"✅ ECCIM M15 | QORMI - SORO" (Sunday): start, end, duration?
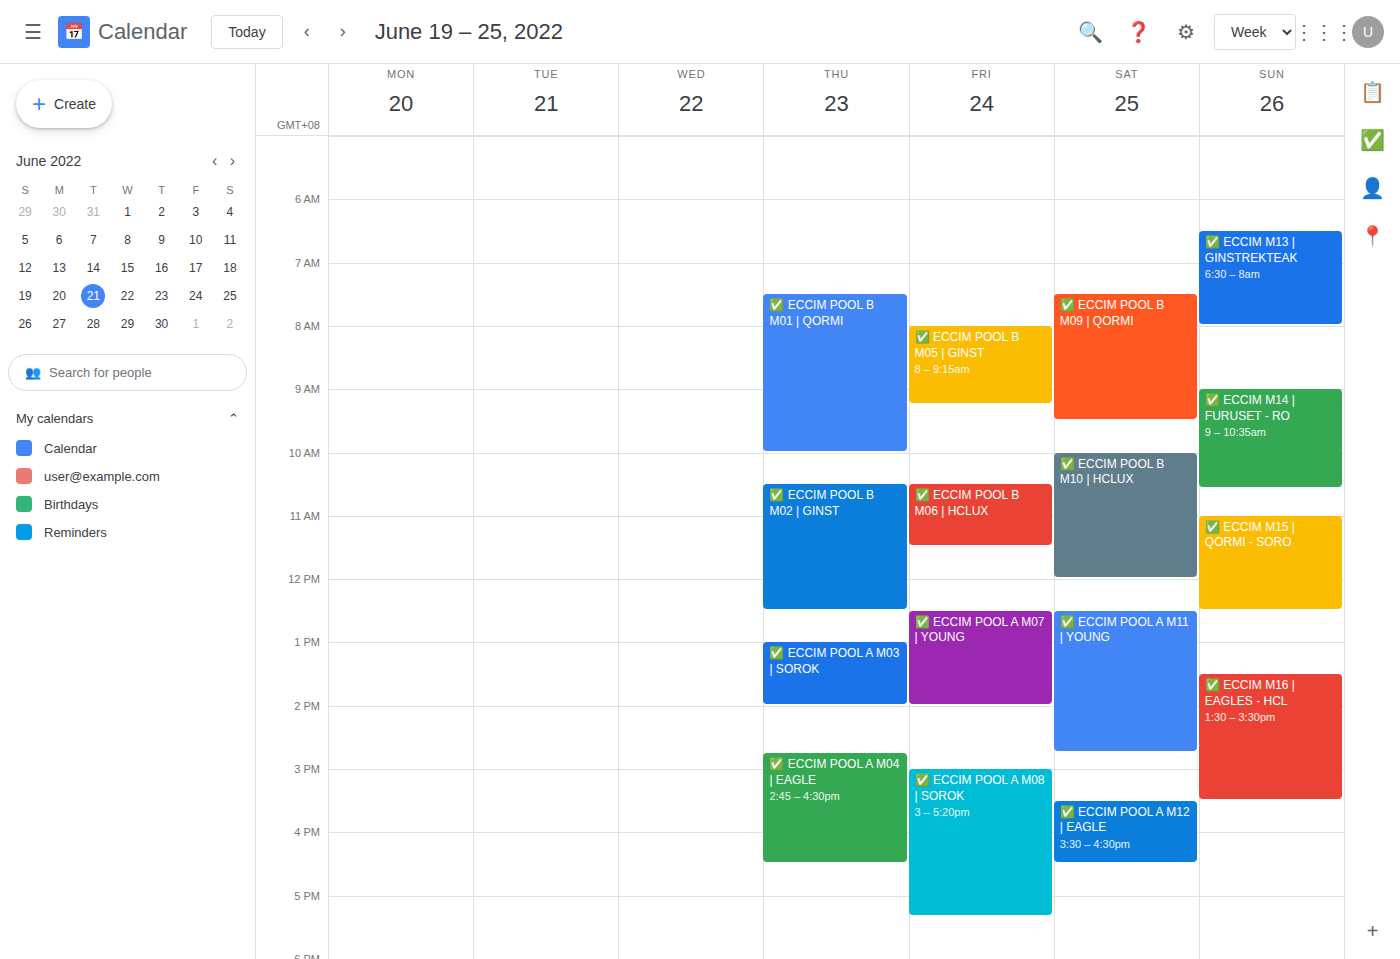
11:00 AM to 12:30 PM, 1 hour 30 minutes